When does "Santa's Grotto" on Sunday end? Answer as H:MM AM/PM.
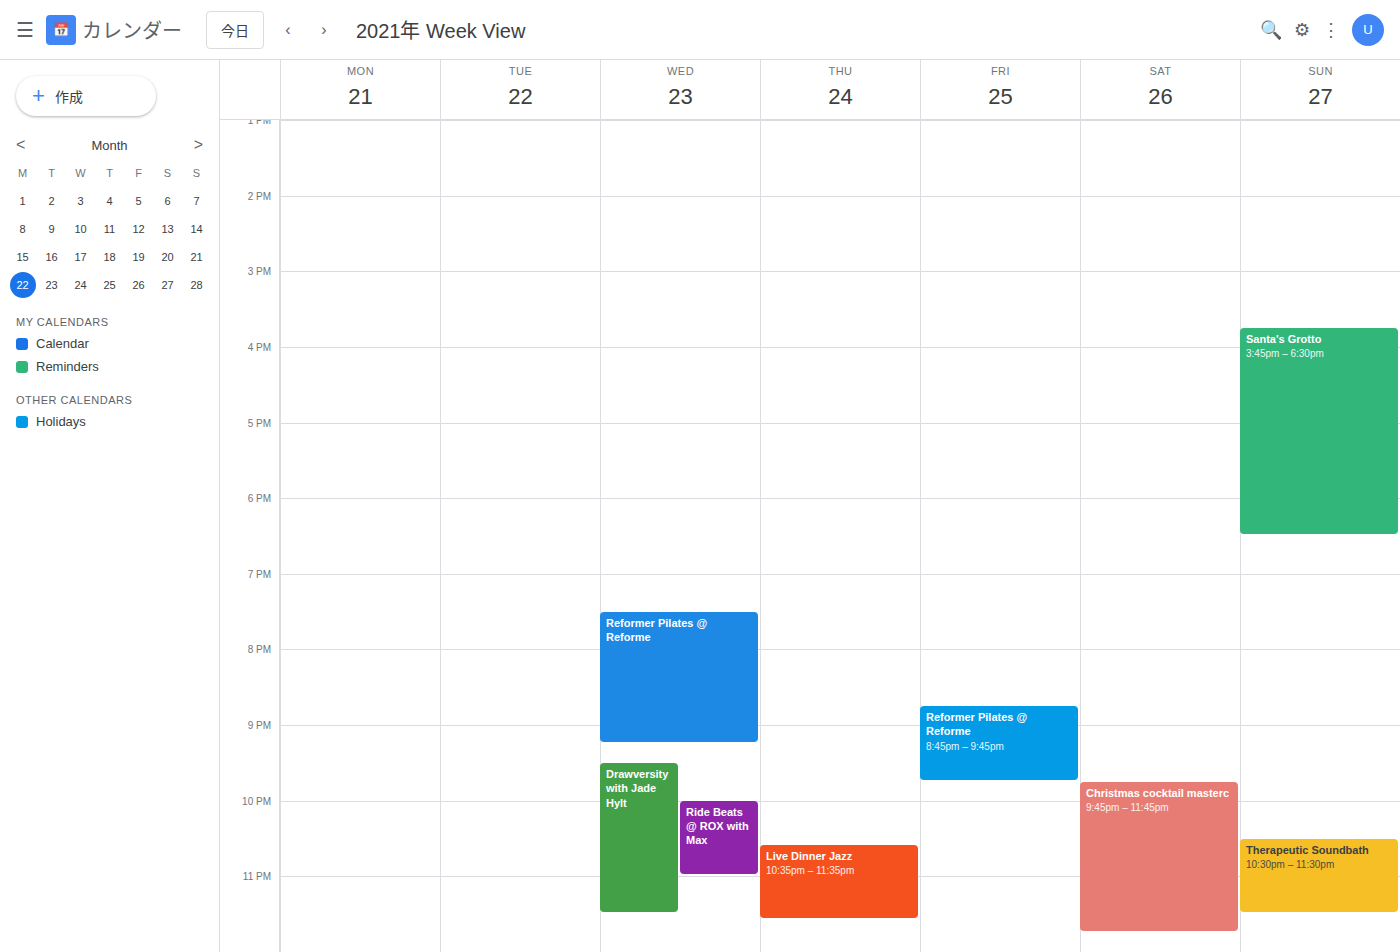
6:30 PM